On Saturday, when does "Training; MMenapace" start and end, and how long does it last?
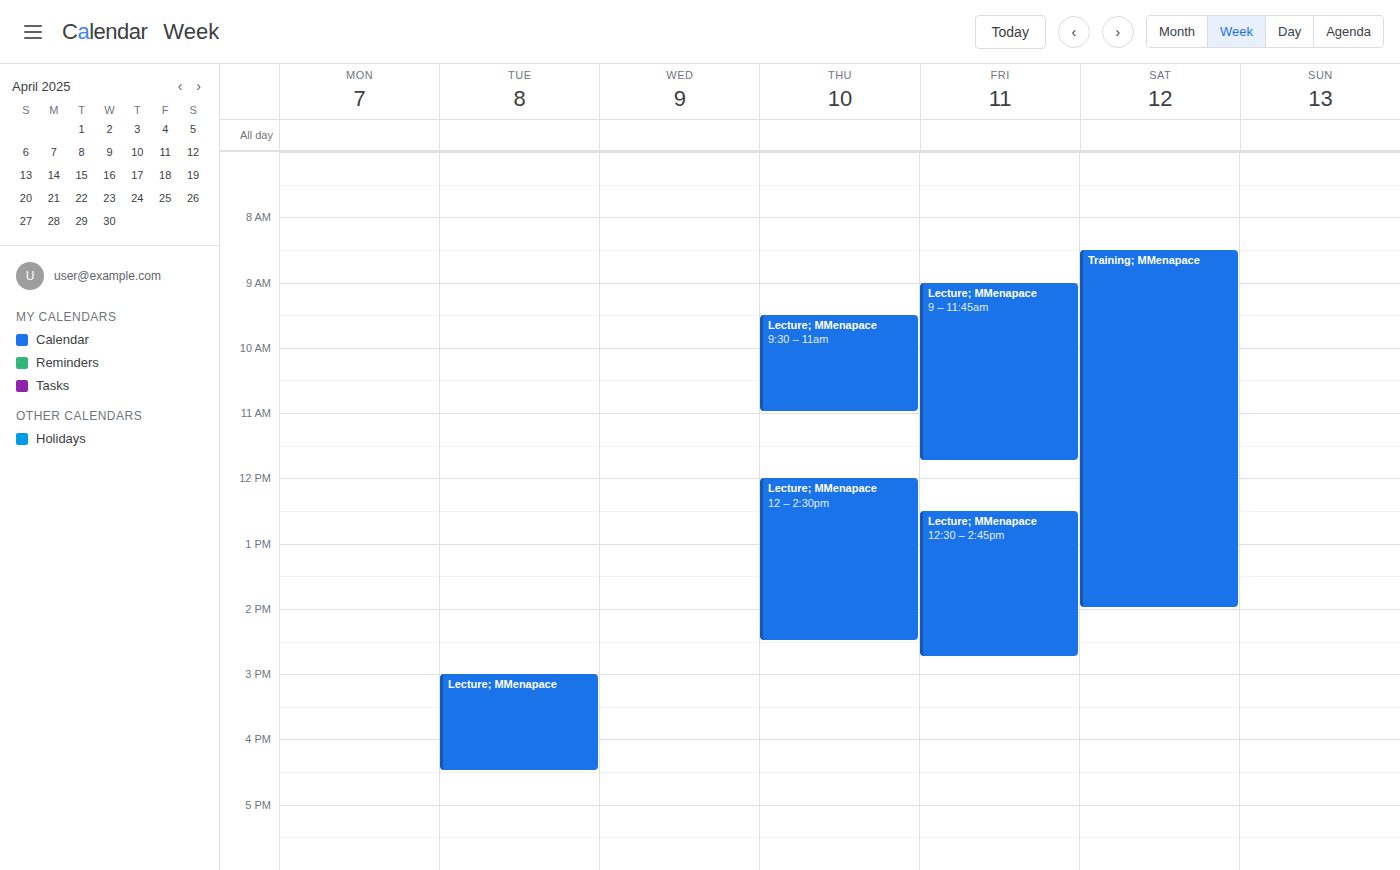
08:30 to 14:00, 5 hours 30 minutes